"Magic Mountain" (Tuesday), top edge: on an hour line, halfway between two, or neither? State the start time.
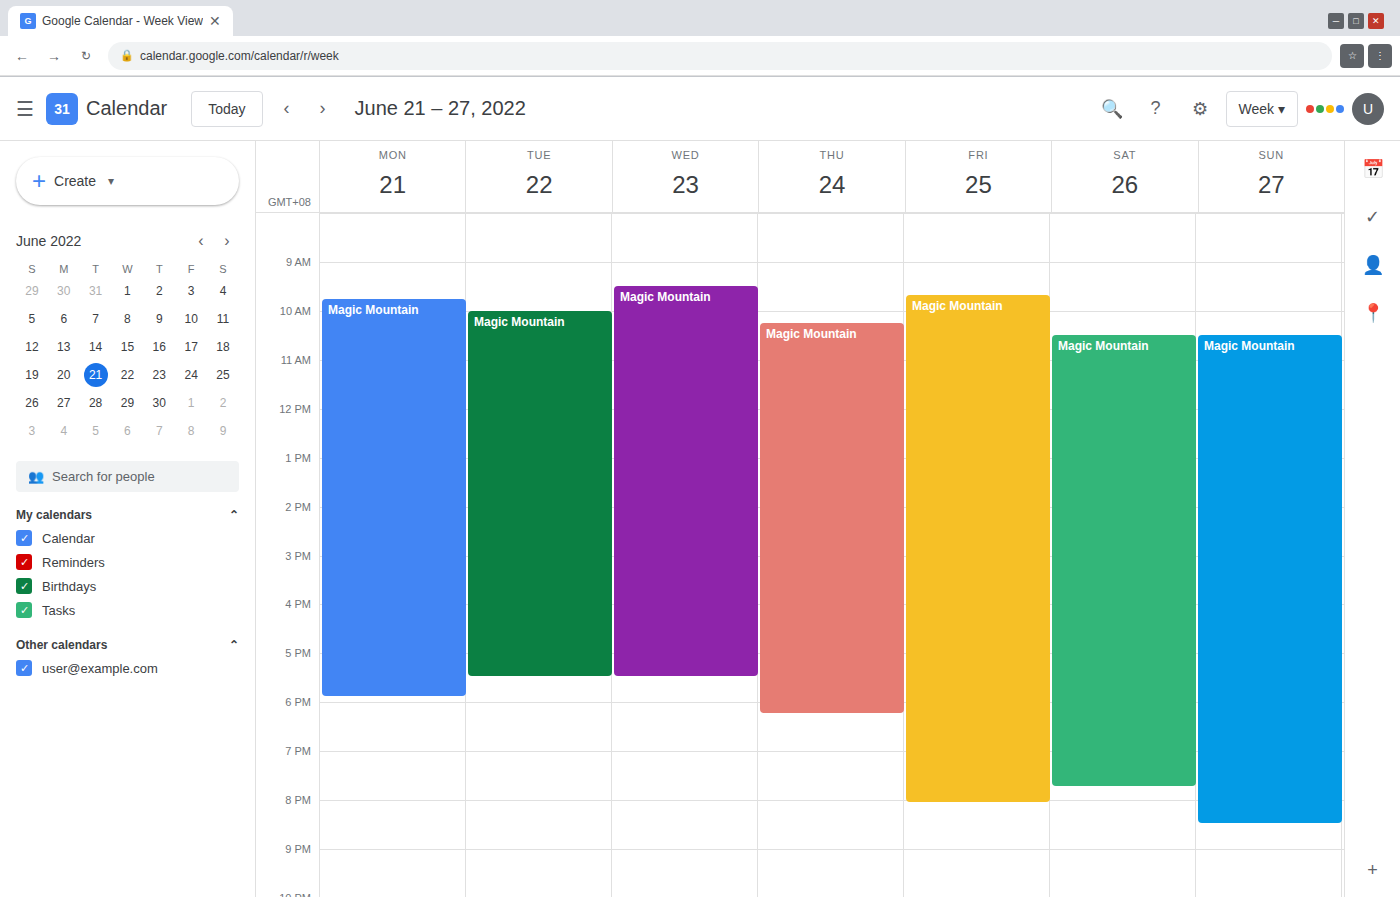
10:00 AM -- exactly on the 10 AM line.